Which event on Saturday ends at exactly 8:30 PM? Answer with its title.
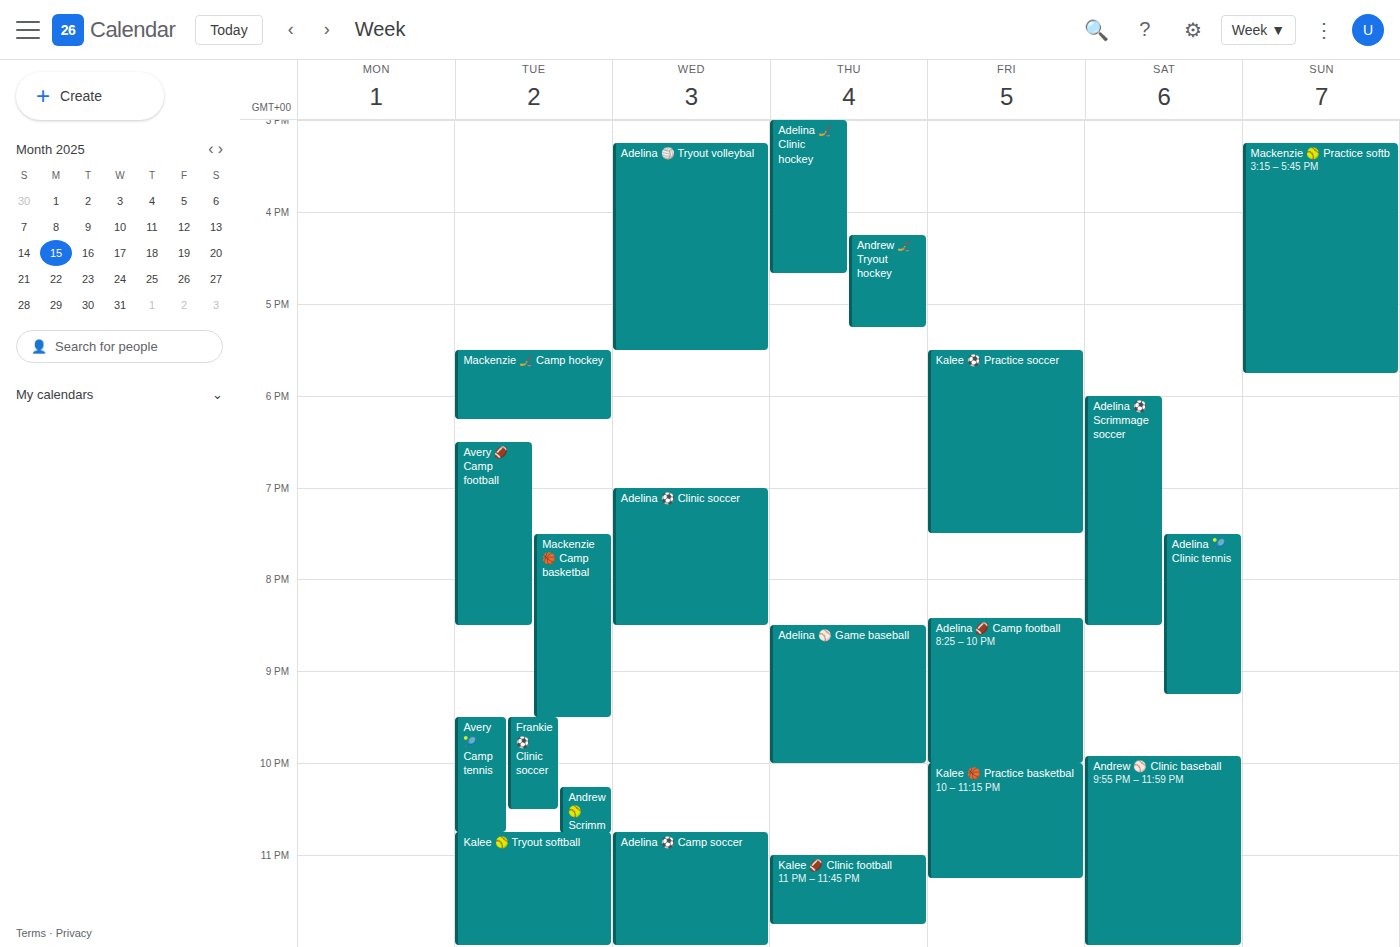
"Adelina ⚽ Scrimmage soccer"